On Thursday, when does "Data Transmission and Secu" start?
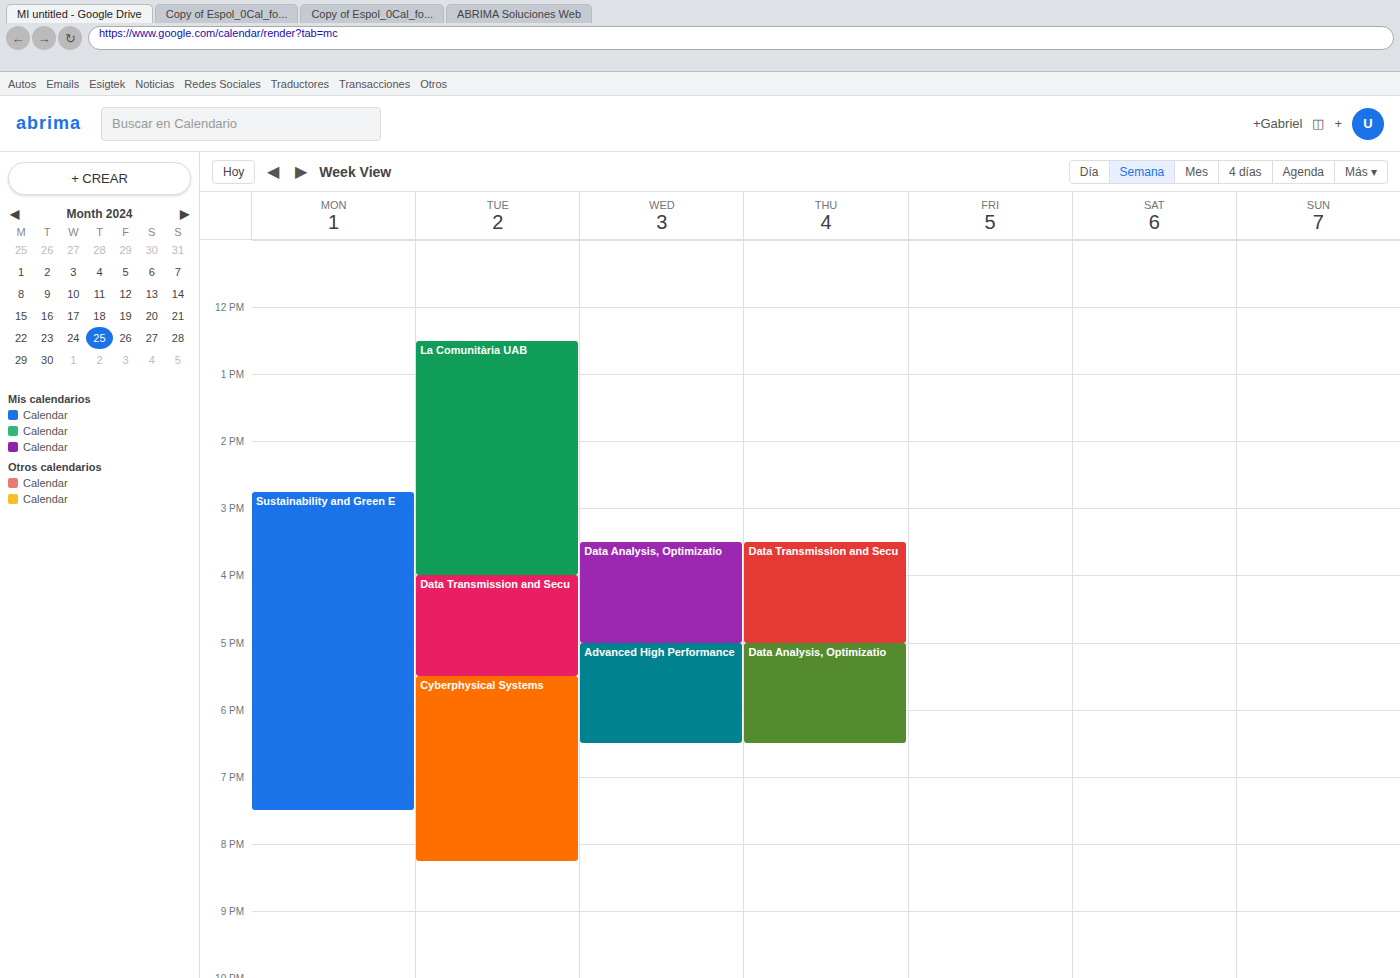
3:30 PM